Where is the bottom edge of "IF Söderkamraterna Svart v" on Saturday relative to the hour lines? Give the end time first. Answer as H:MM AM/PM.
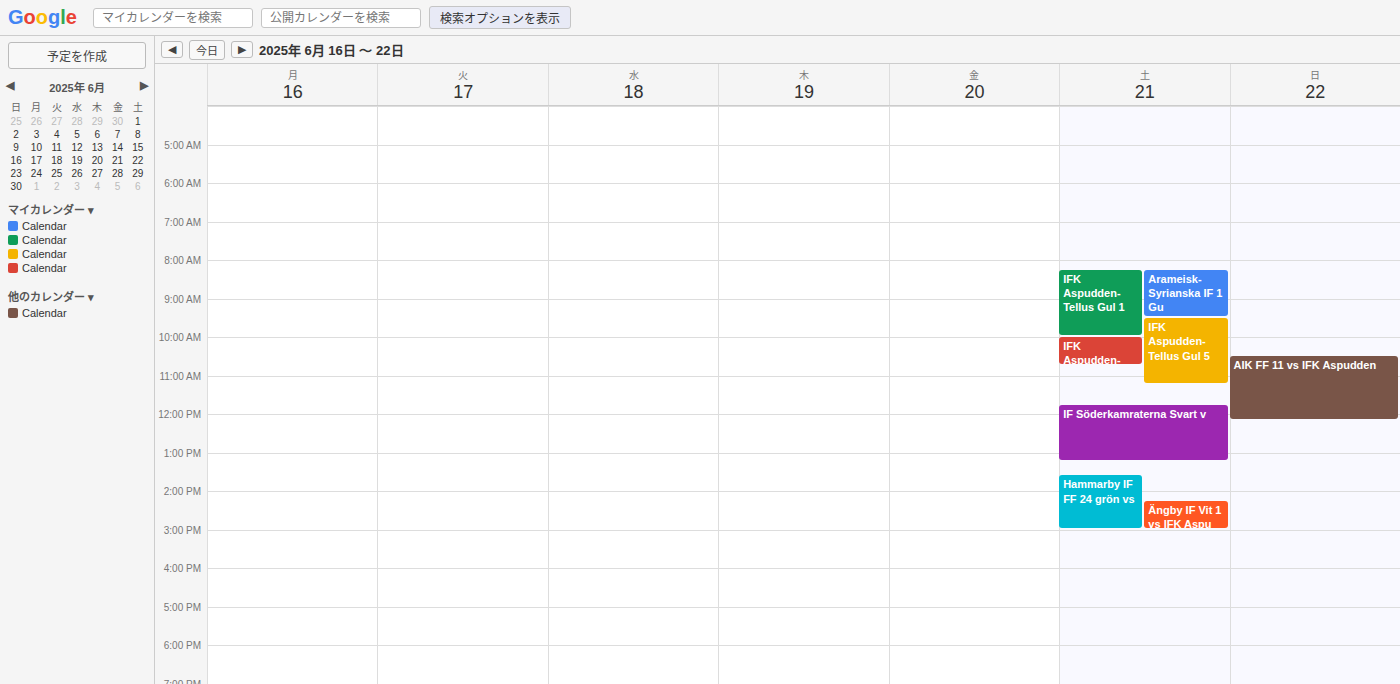
1:15 PM -- neither: a quarter of the way from the 1 PM line to the 2 PM line.